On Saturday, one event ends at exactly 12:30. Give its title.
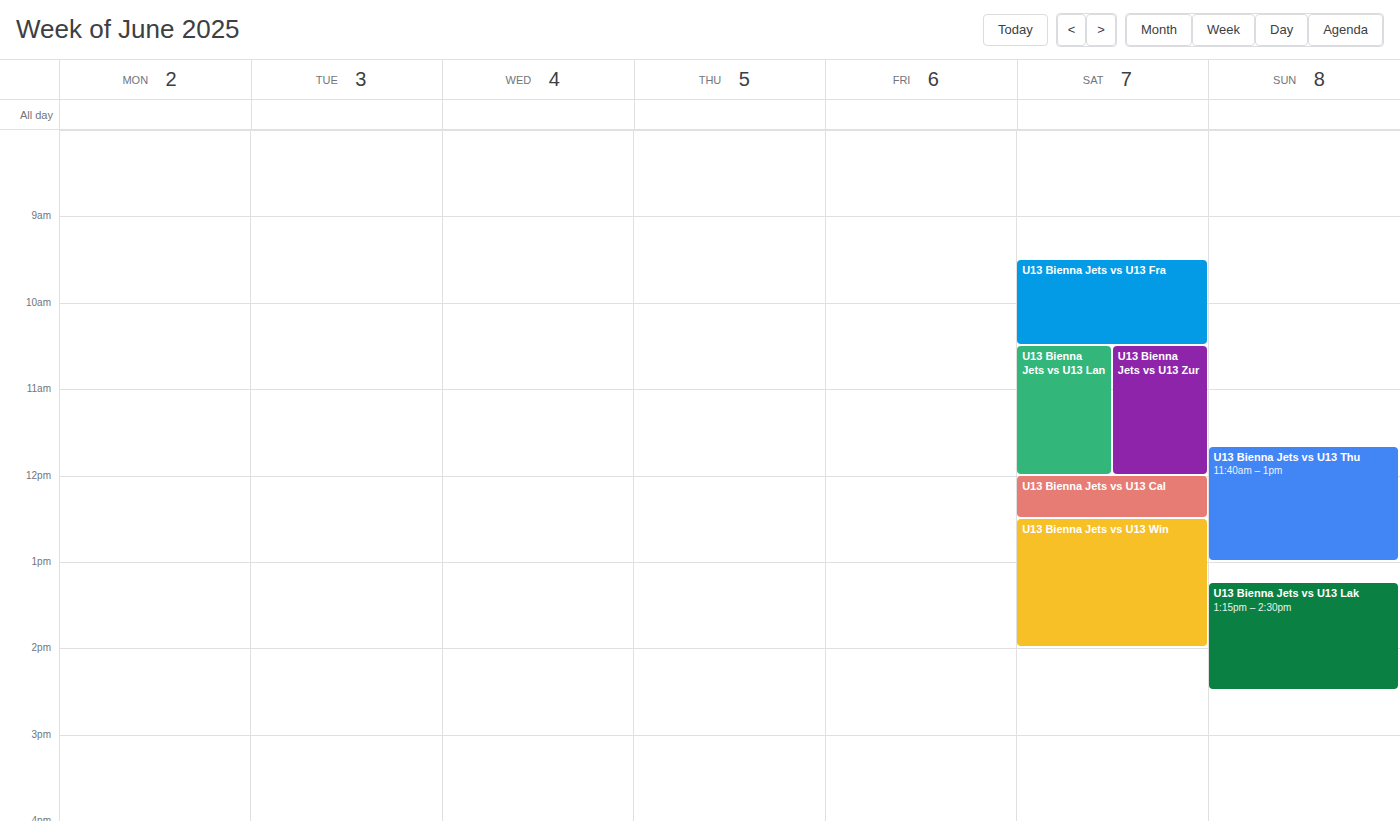
"U13 Bienna Jets vs U13 Cal"